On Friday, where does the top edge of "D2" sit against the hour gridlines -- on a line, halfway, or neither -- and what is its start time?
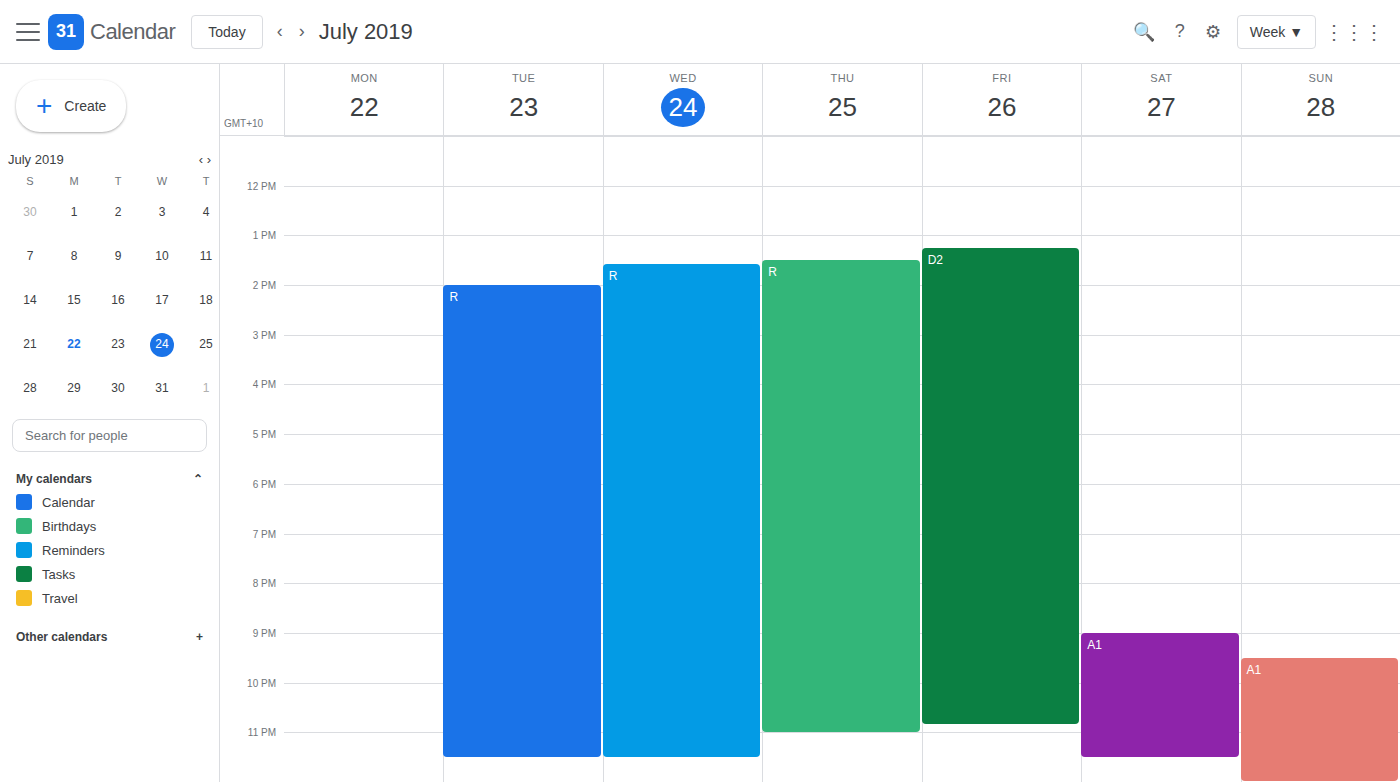
13:15 -- neither: a quarter of the way from the 13:00 line to the 14:00 line.